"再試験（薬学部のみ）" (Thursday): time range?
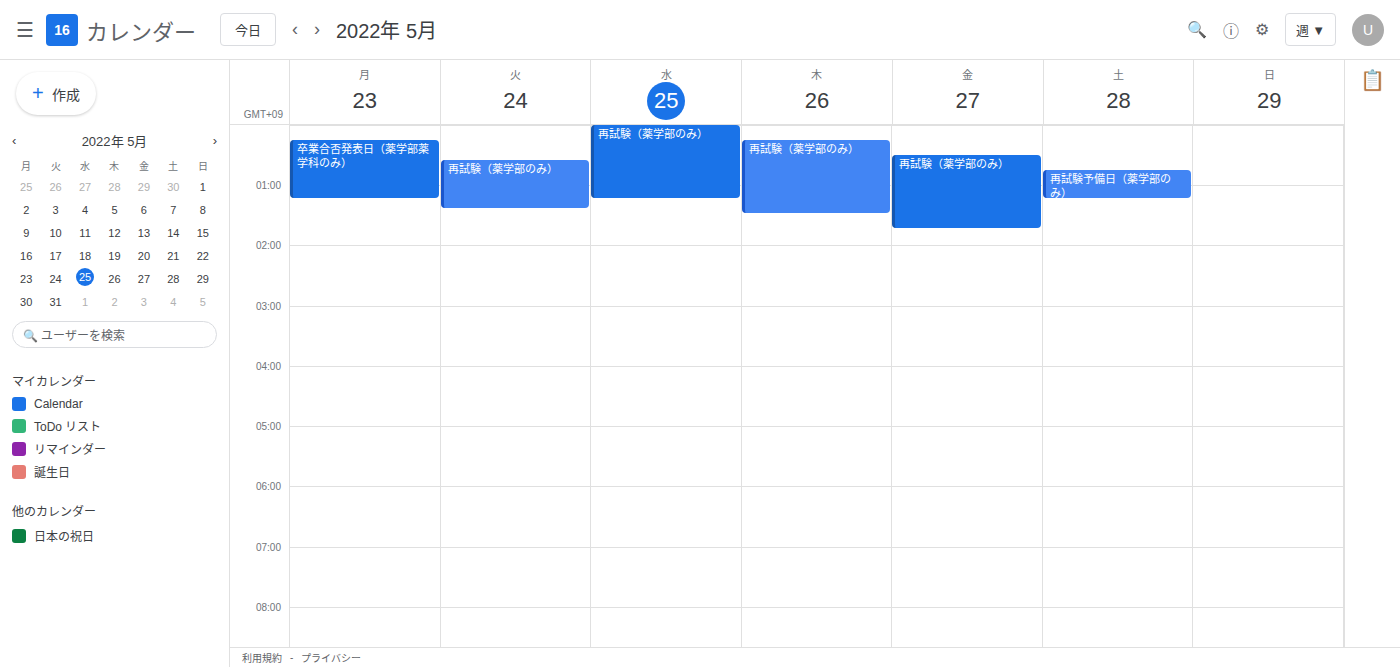
00:15 to 01:30